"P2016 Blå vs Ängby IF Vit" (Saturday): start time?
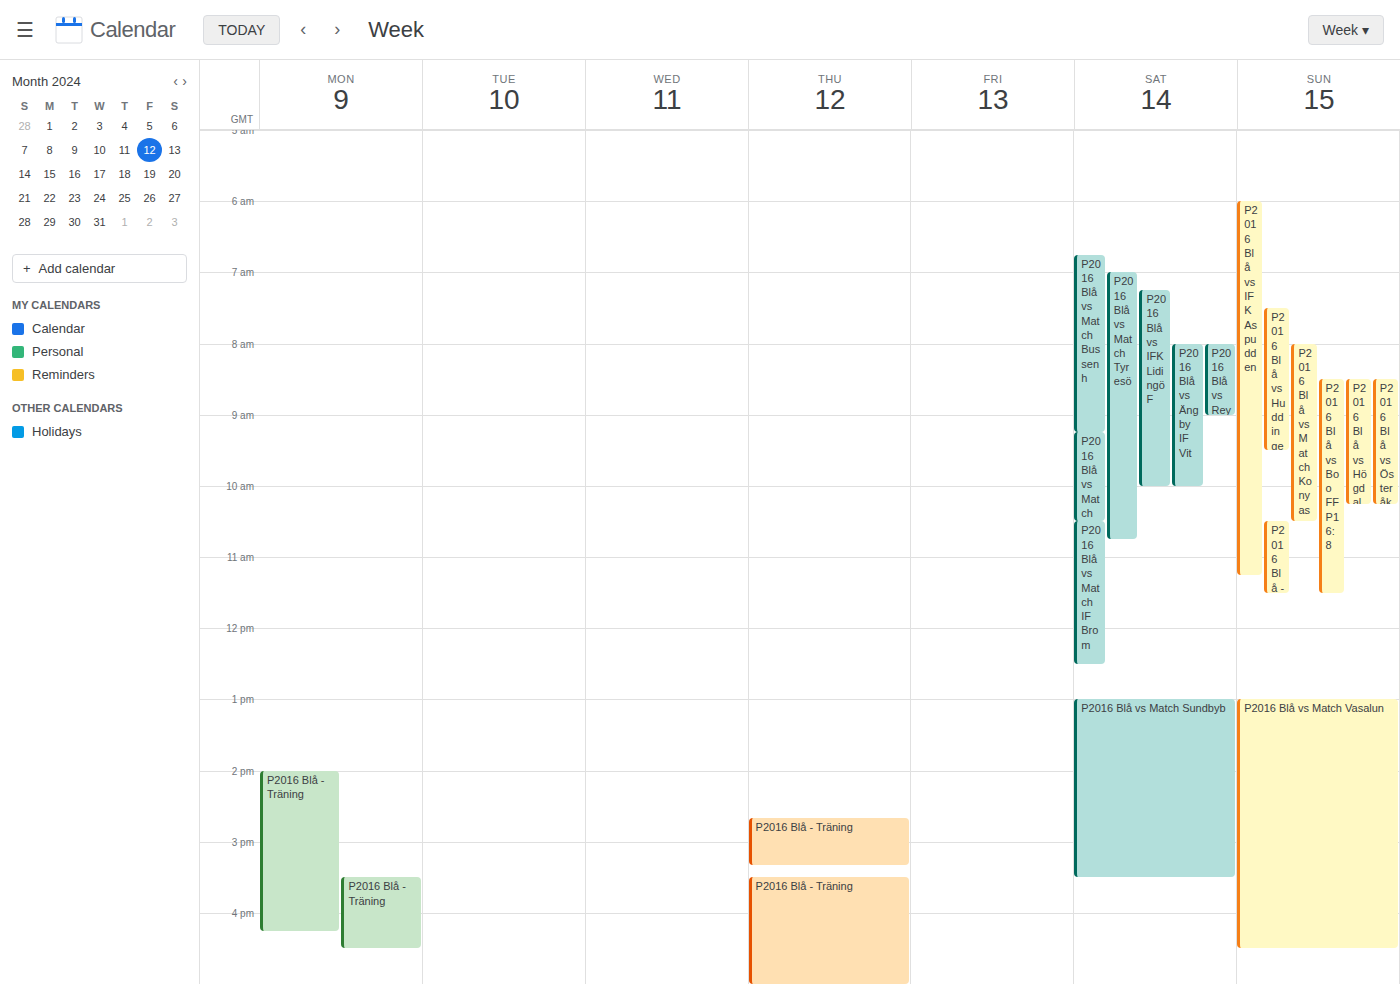
8:00 AM